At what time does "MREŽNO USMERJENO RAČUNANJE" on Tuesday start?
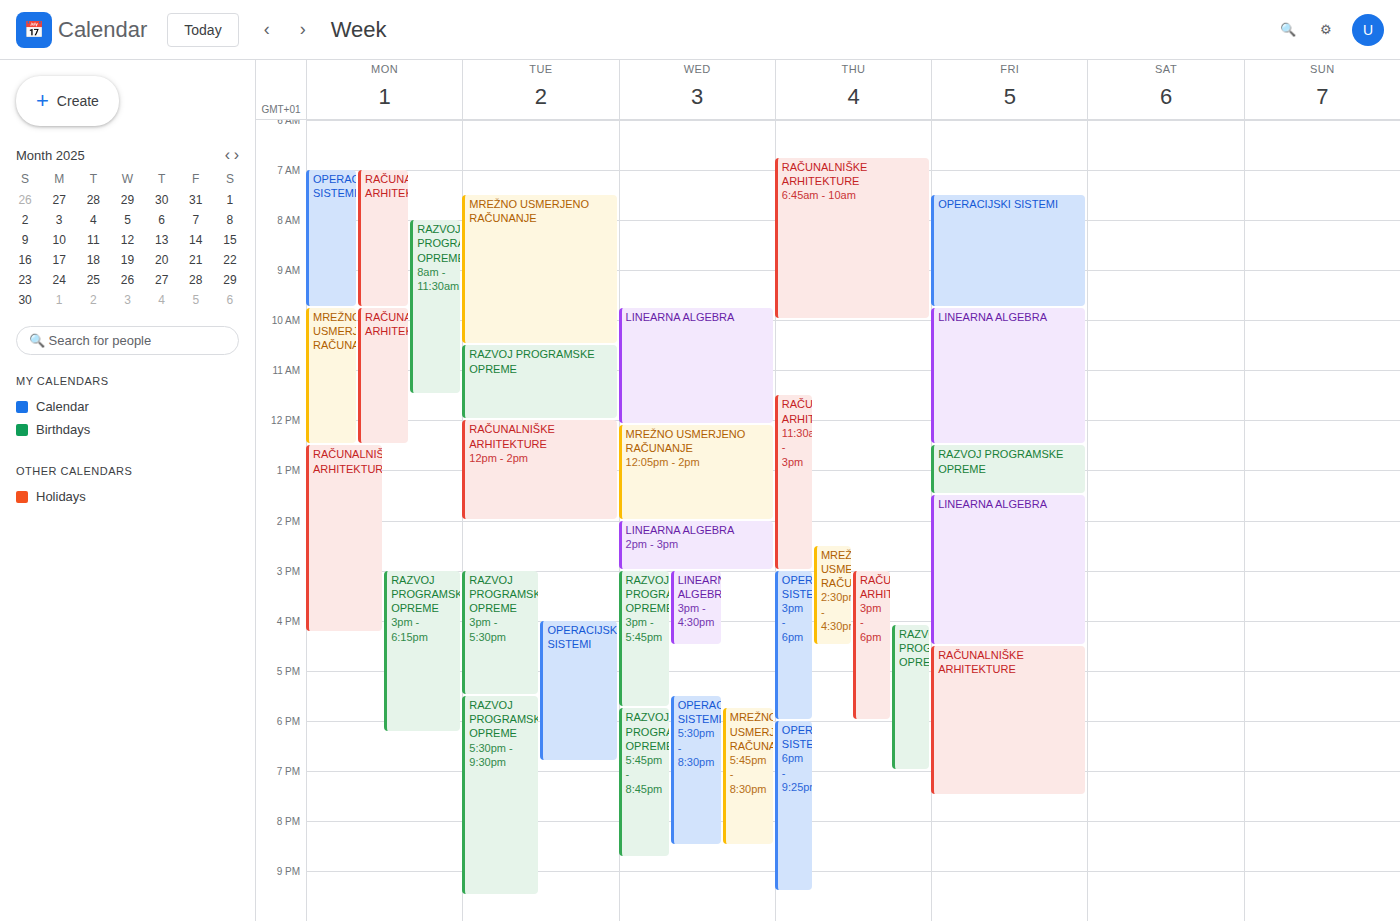
7:30 AM